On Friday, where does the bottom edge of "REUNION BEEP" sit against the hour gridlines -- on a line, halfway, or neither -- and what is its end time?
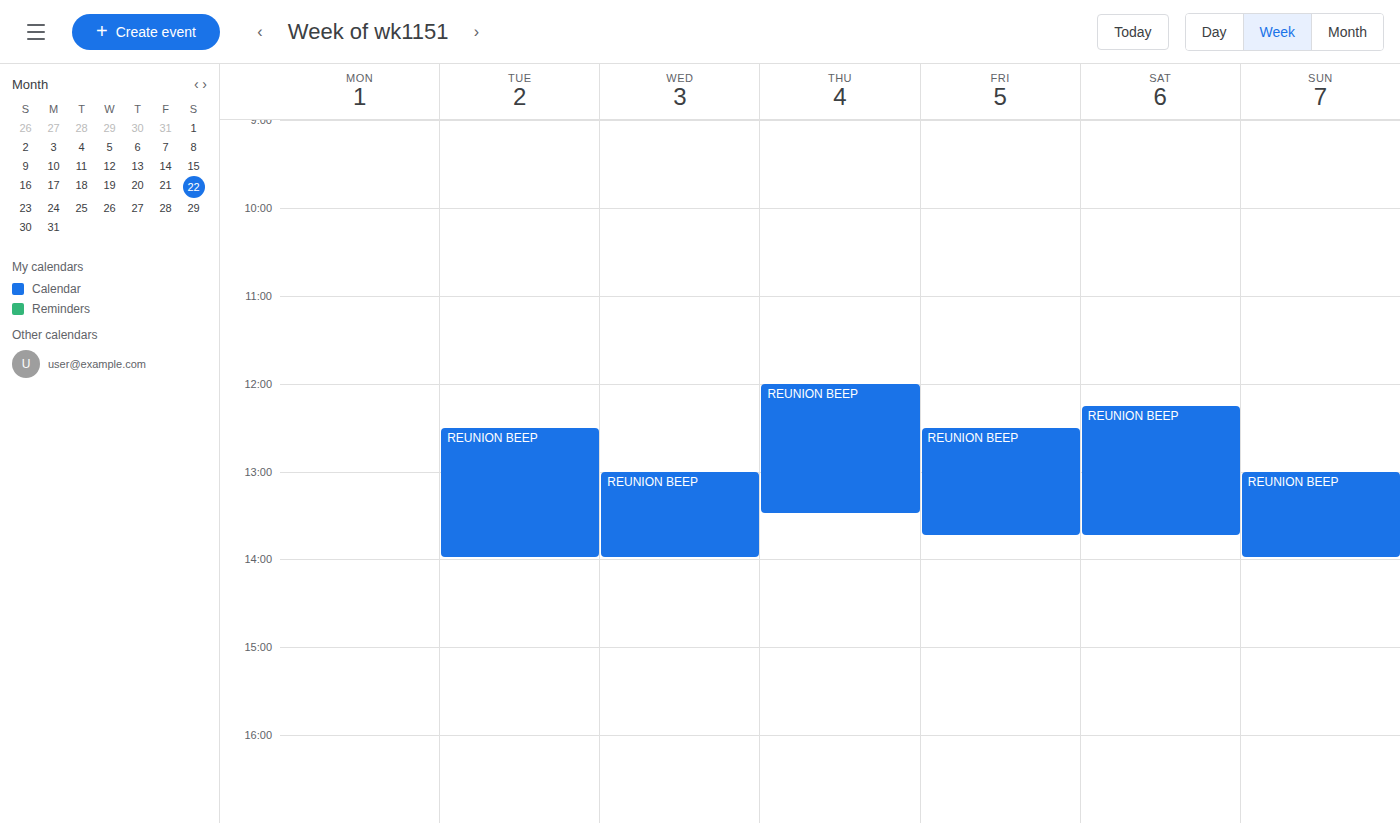
1:45 PM -- neither: three quarters of the way from the 1 PM line to the 2 PM line.